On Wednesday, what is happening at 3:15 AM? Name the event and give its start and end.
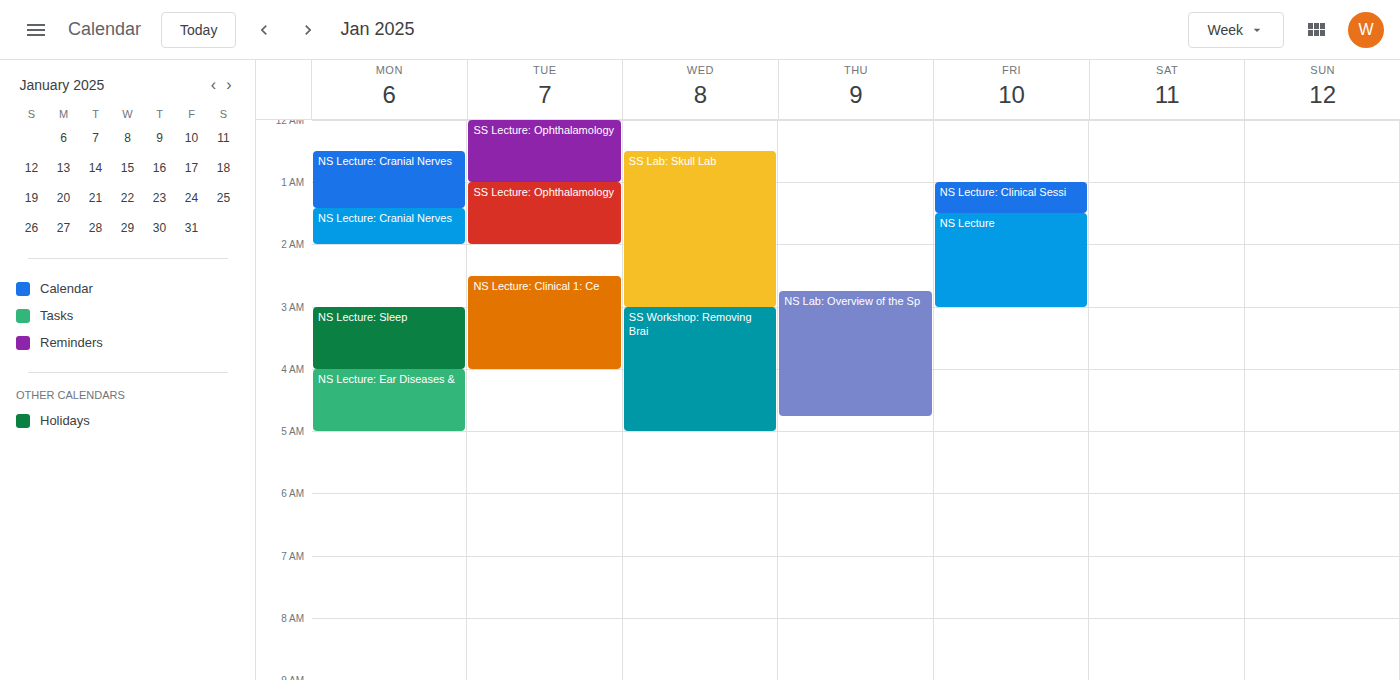
"SS Workshop: Removing Brai", 3:00 AM to 5:00 AM